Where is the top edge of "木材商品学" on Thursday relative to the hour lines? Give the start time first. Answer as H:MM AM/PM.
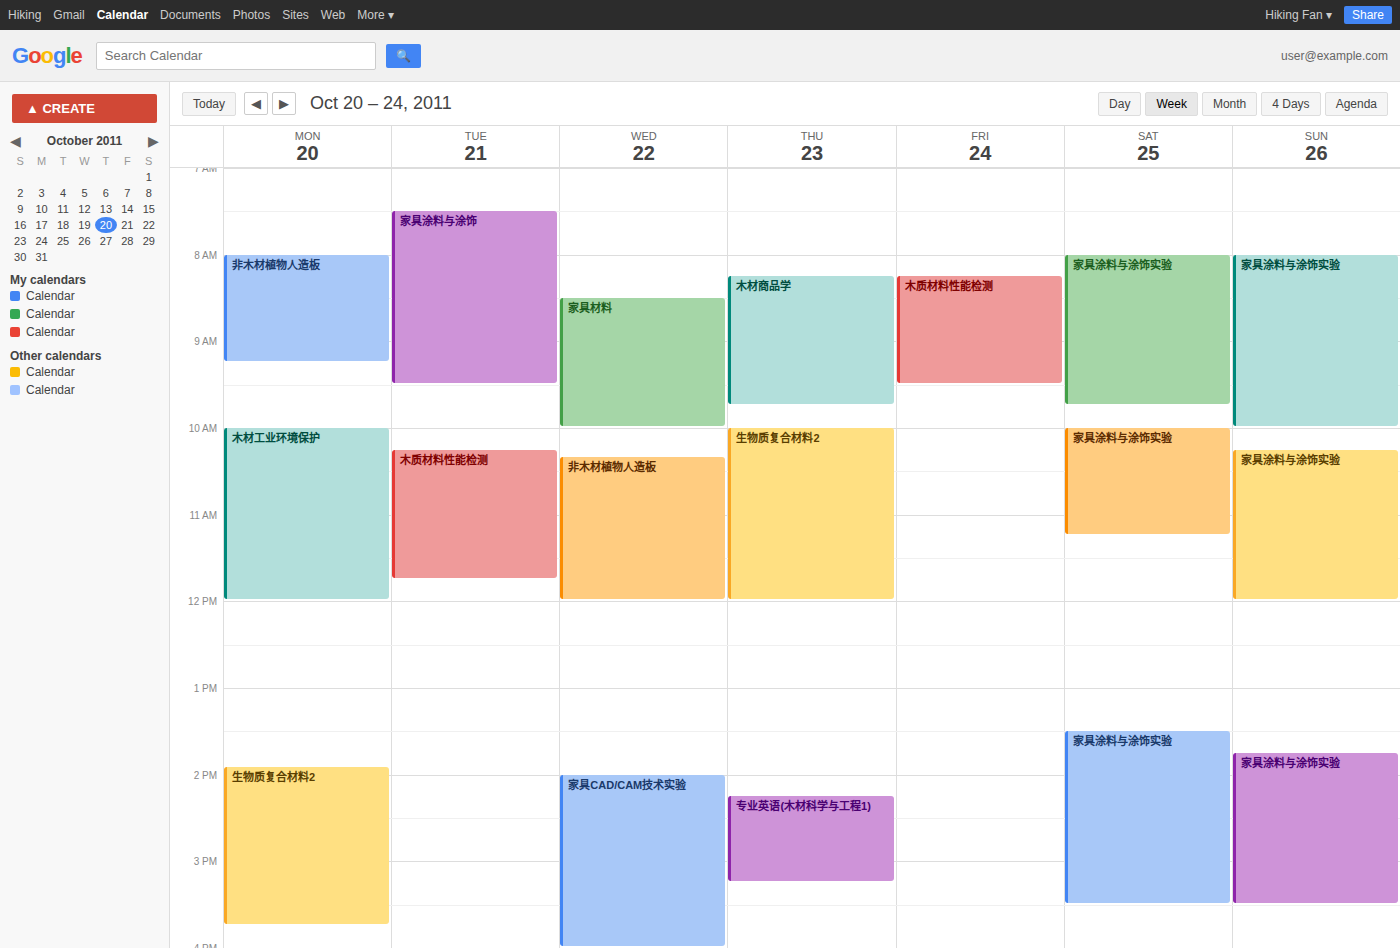
8:15 AM -- neither: a quarter of the way from the 8 AM line to the 9 AM line.